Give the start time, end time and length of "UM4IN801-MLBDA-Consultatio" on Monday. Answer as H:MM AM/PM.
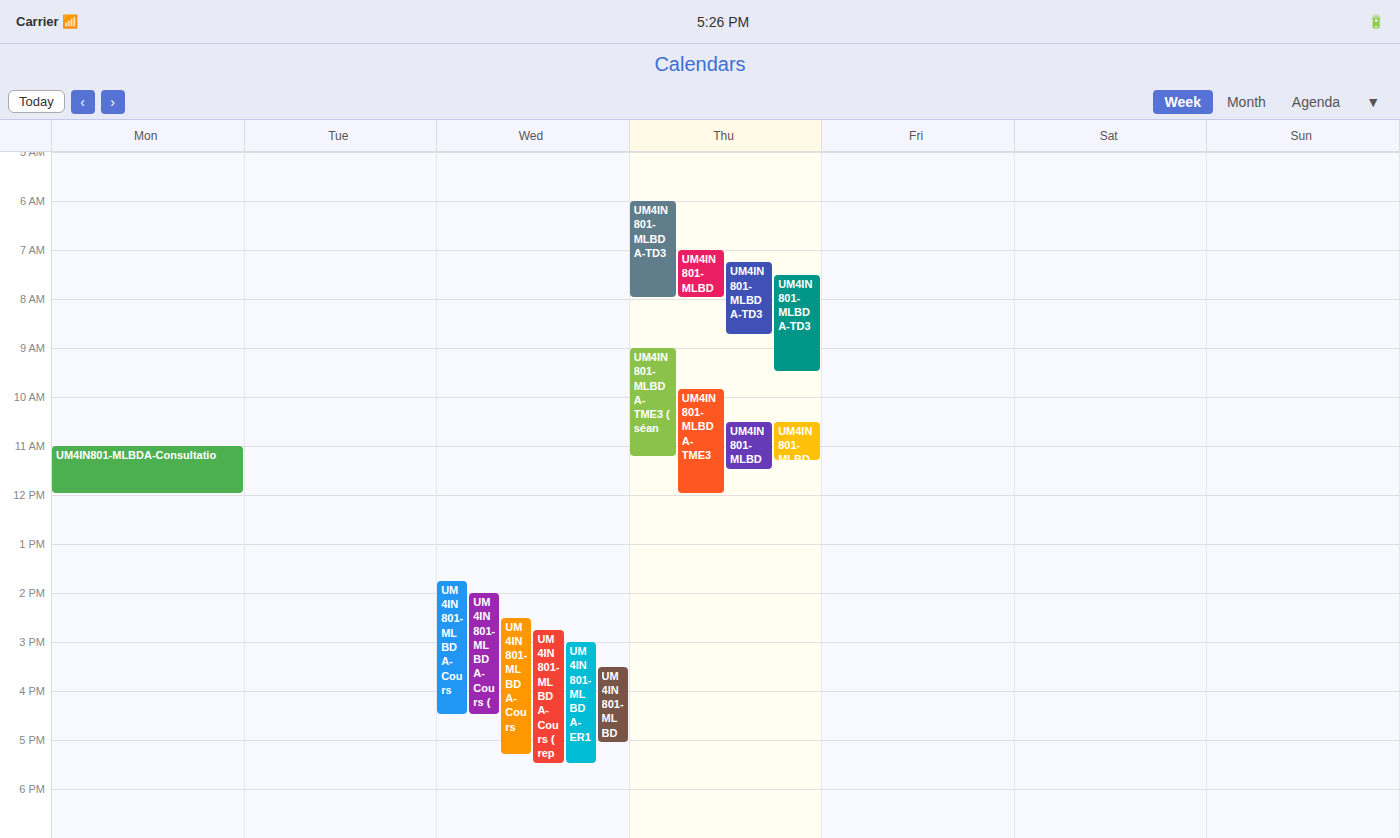
11:00 AM to 12:00 PM, 1 hour